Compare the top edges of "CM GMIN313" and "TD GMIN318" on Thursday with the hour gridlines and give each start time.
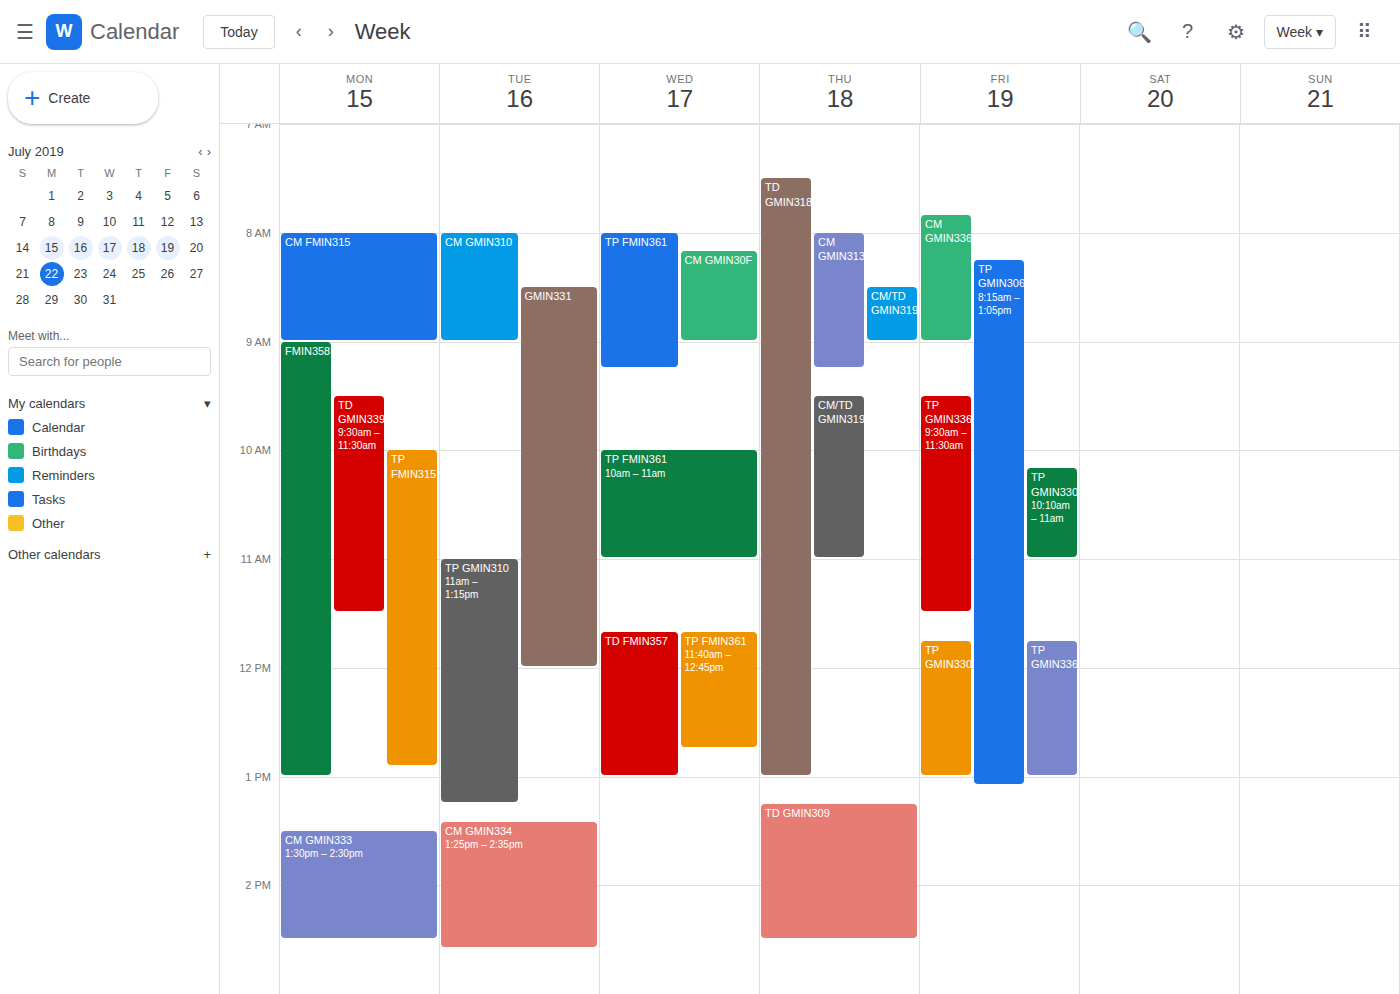
"CM GMIN313": 8:00 AM, exactly on the 8 AM line. "TD GMIN318": 7:30 AM, halfway between the 7 AM and 8 AM lines.